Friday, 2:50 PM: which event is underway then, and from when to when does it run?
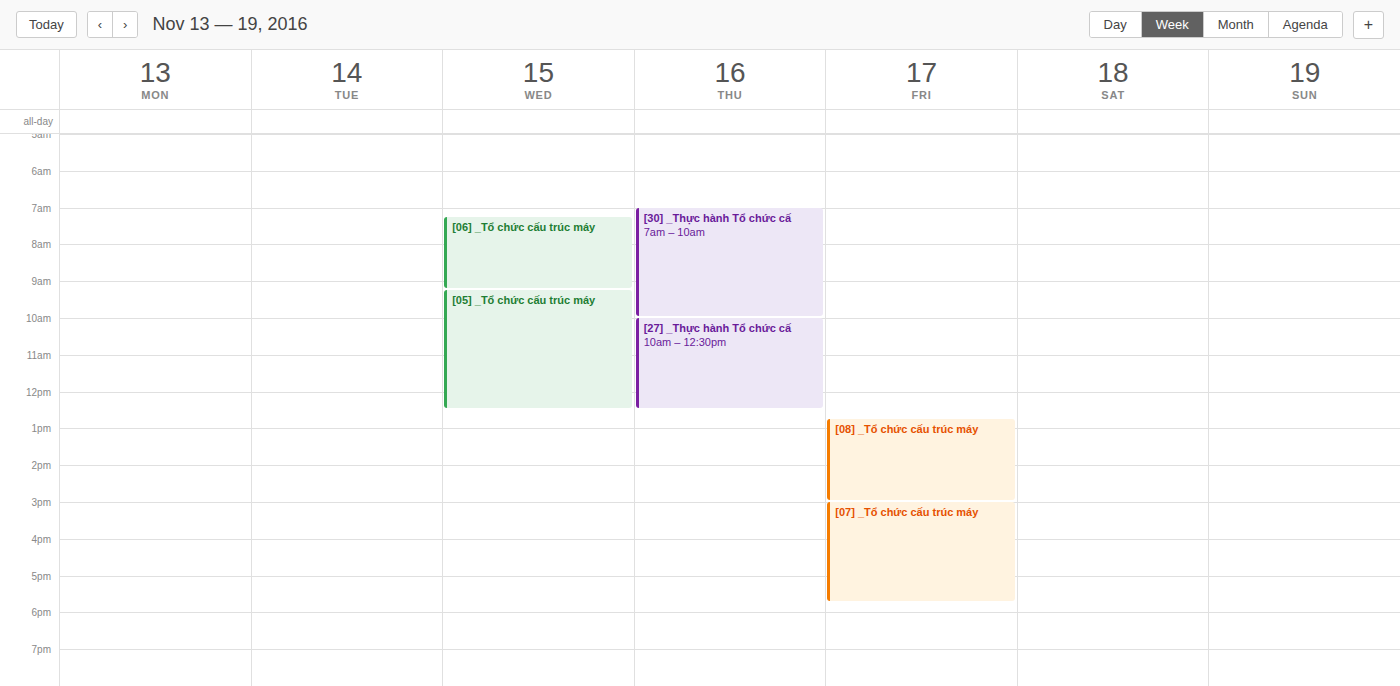
"[08] _Tổ chức cấu trúc máy", 12:45 PM to 3:00 PM